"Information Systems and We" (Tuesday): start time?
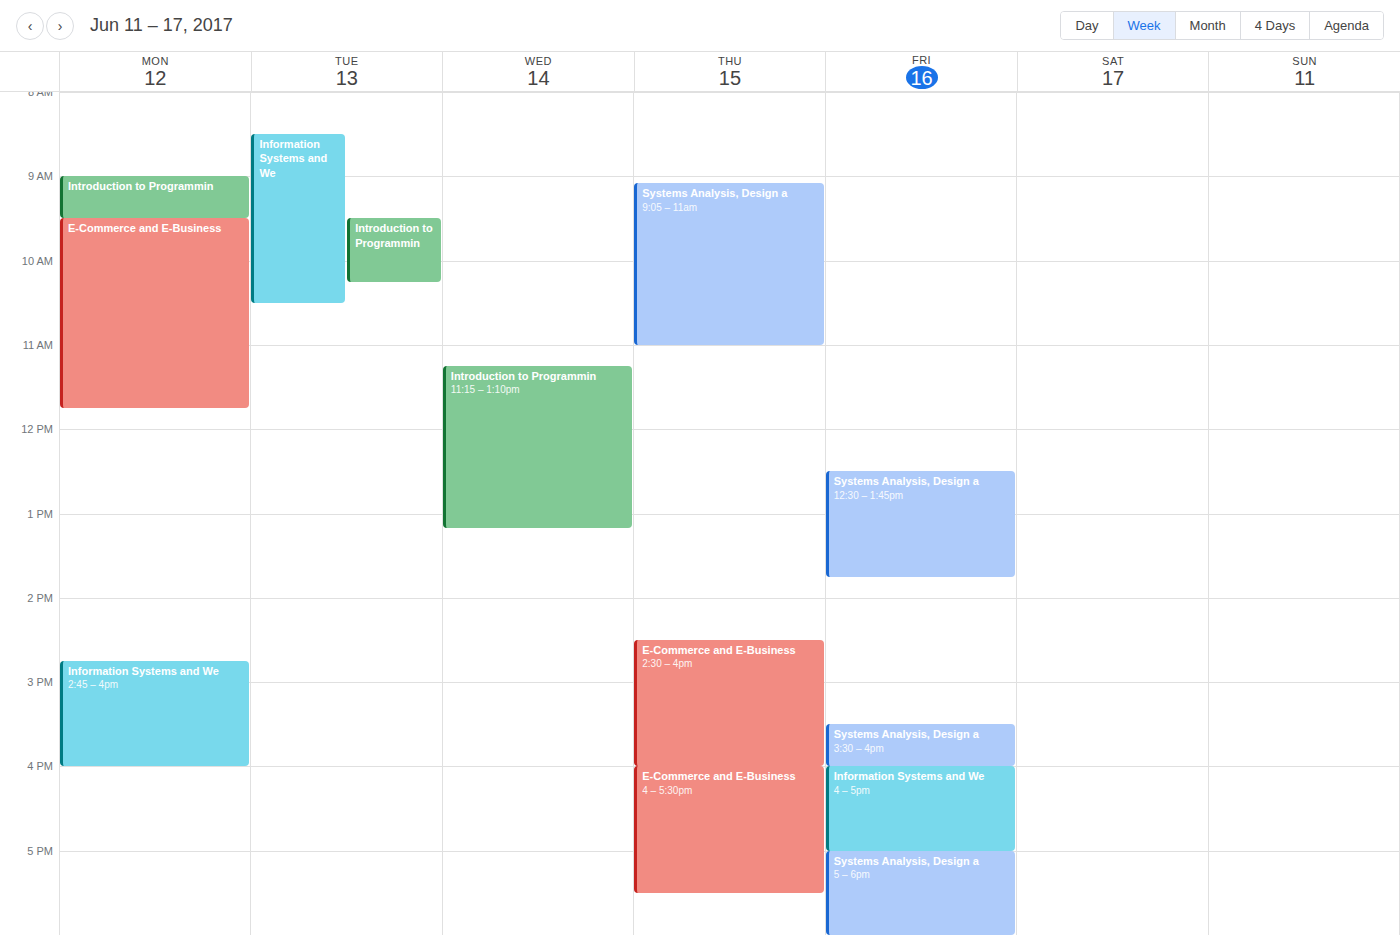
8:30 AM